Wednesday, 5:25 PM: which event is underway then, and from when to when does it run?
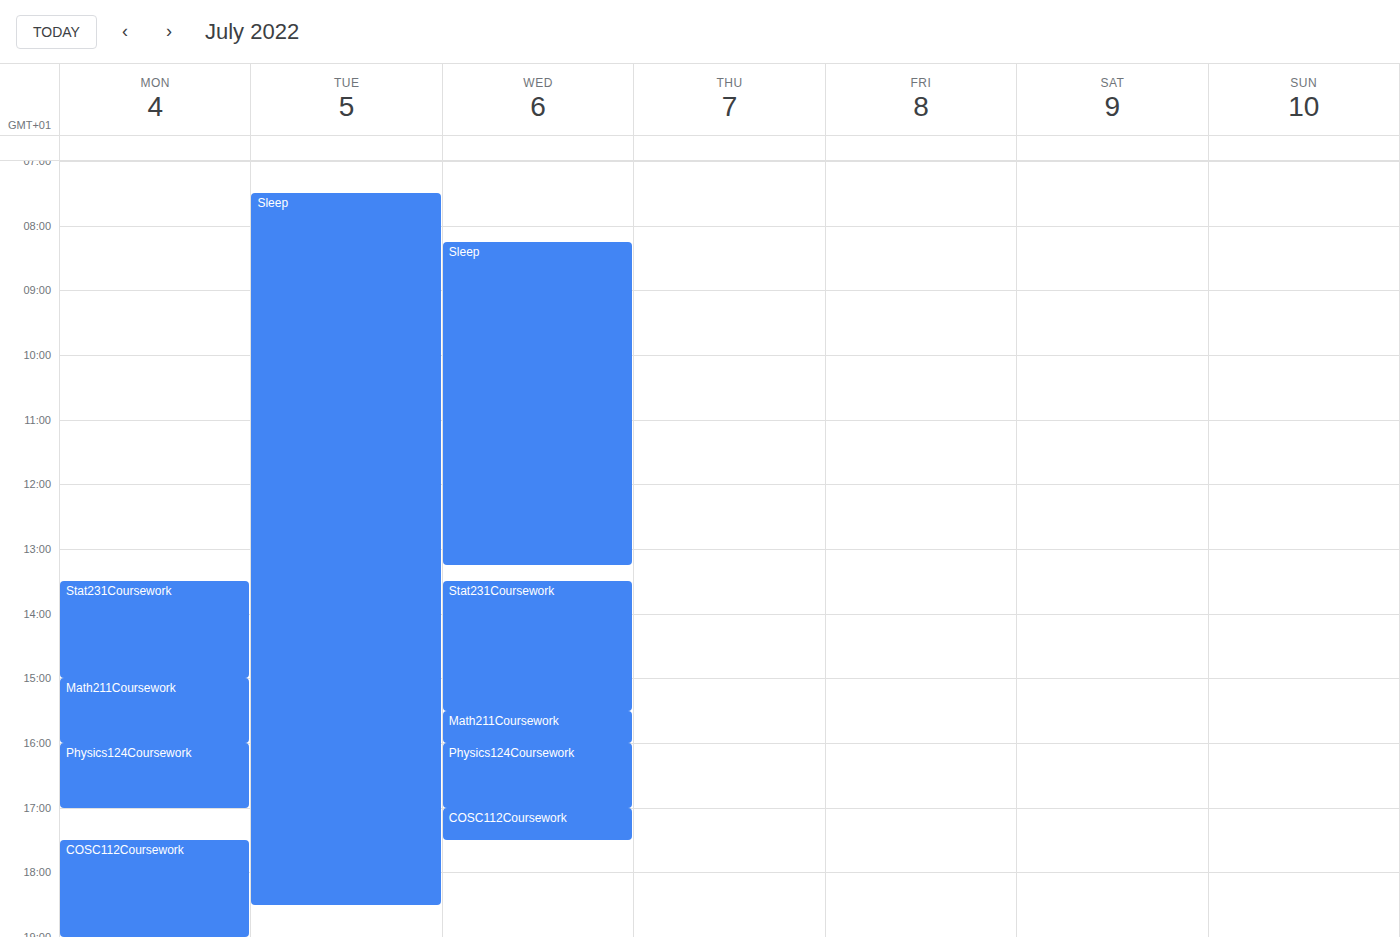
"COSC112Coursework", 5:00 PM to 5:30 PM